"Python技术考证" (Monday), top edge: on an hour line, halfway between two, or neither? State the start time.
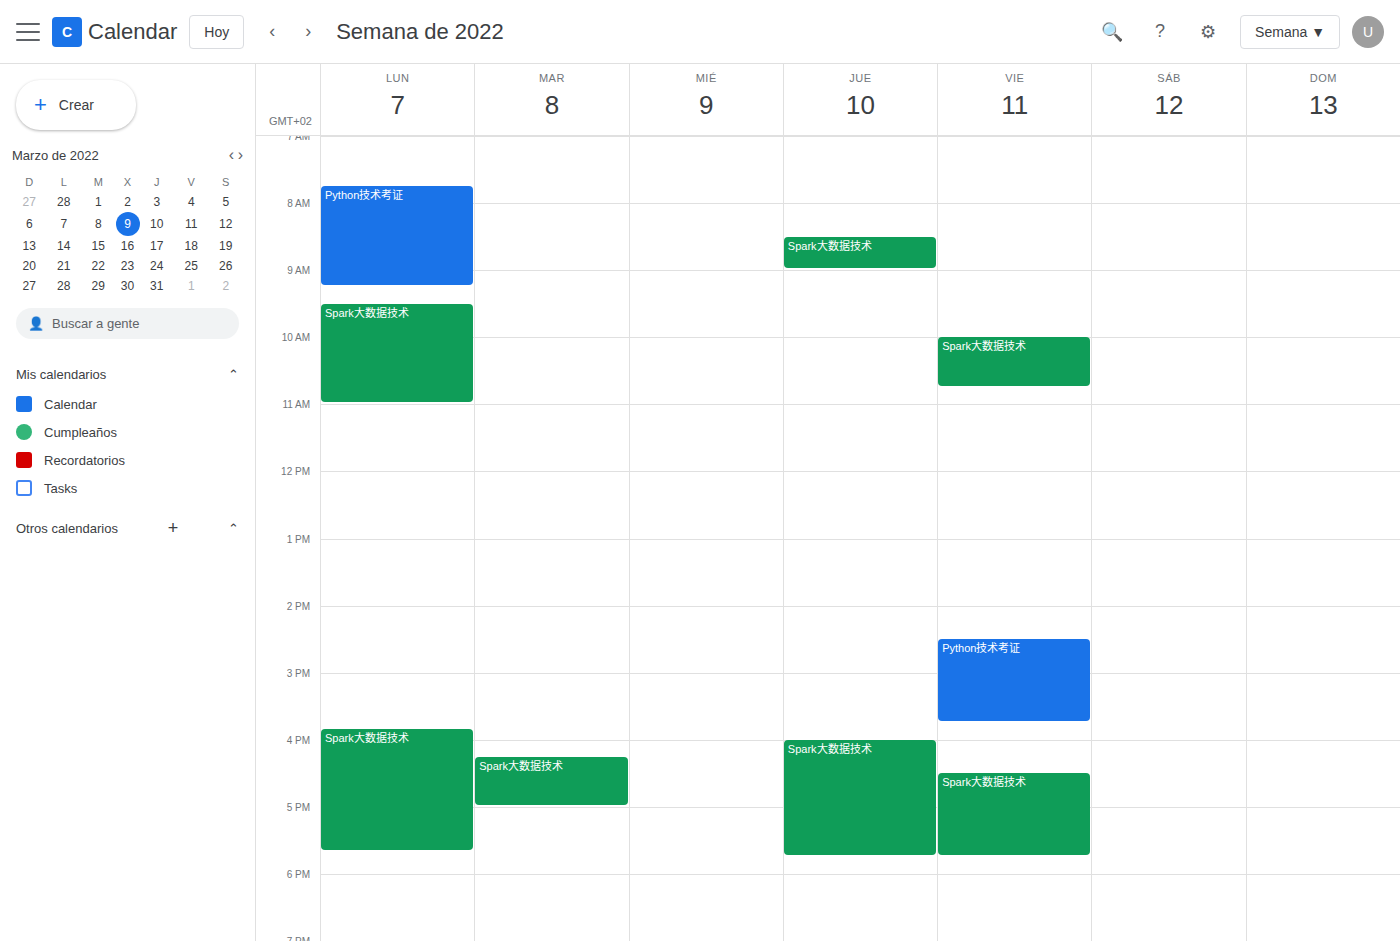
7:45 AM -- neither: three quarters of the way from the 7 AM line to the 8 AM line.